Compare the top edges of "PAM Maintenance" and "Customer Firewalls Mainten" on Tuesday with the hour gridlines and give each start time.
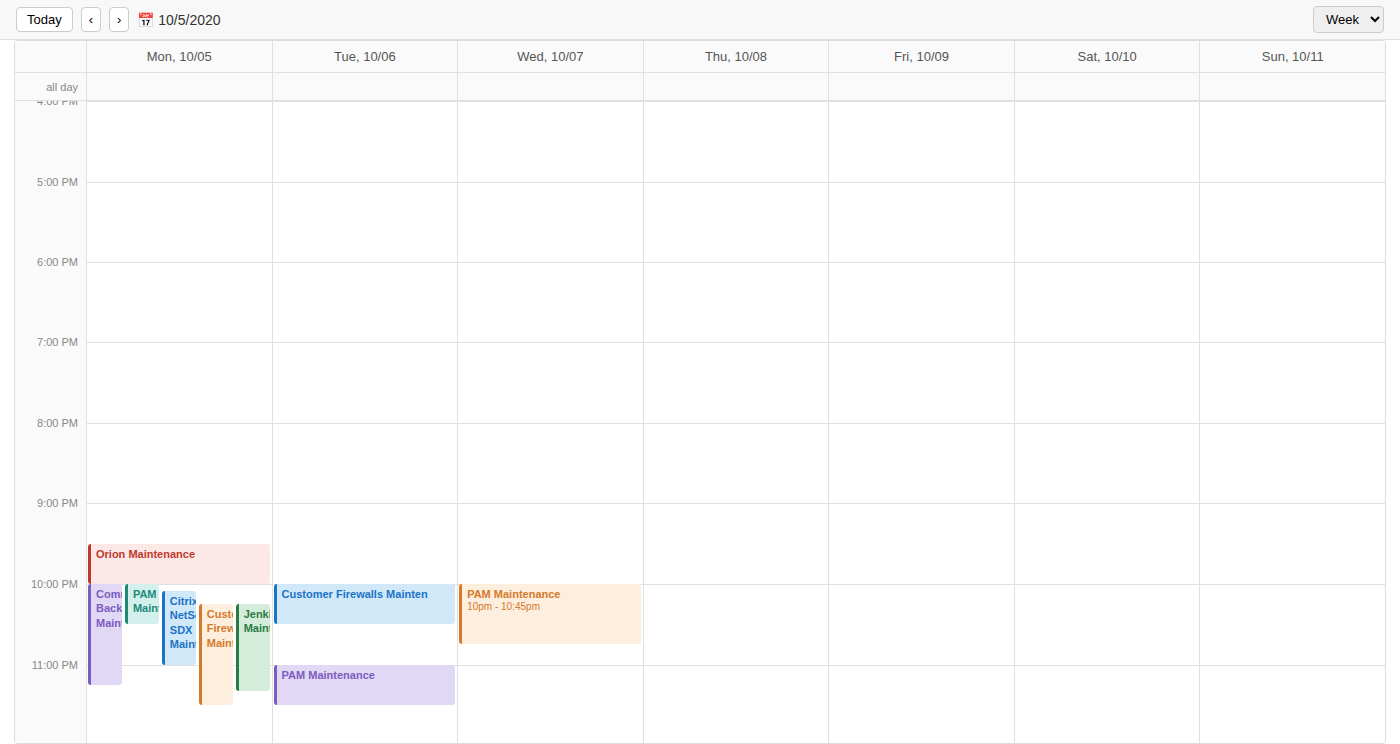
"PAM Maintenance": 11:00 PM, exactly on the 11 PM line. "Customer Firewalls Mainten": 10:00 PM, exactly on the 10 PM line.